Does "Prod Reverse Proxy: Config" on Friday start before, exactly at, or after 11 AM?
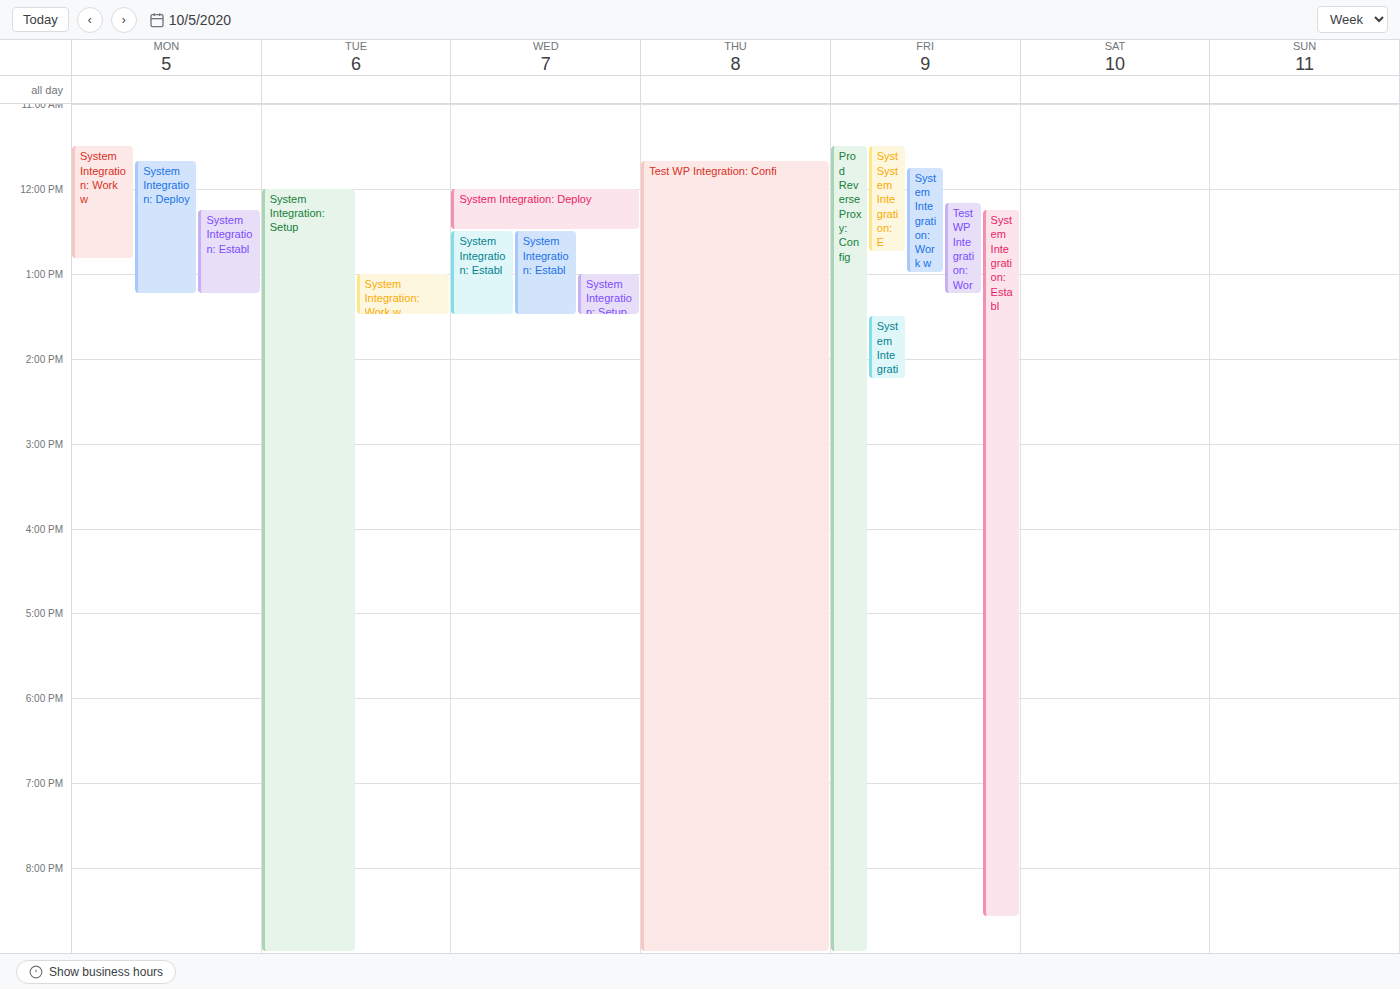
11:30 AM -- after 11 AM, 30 minutes below the 11 AM line.